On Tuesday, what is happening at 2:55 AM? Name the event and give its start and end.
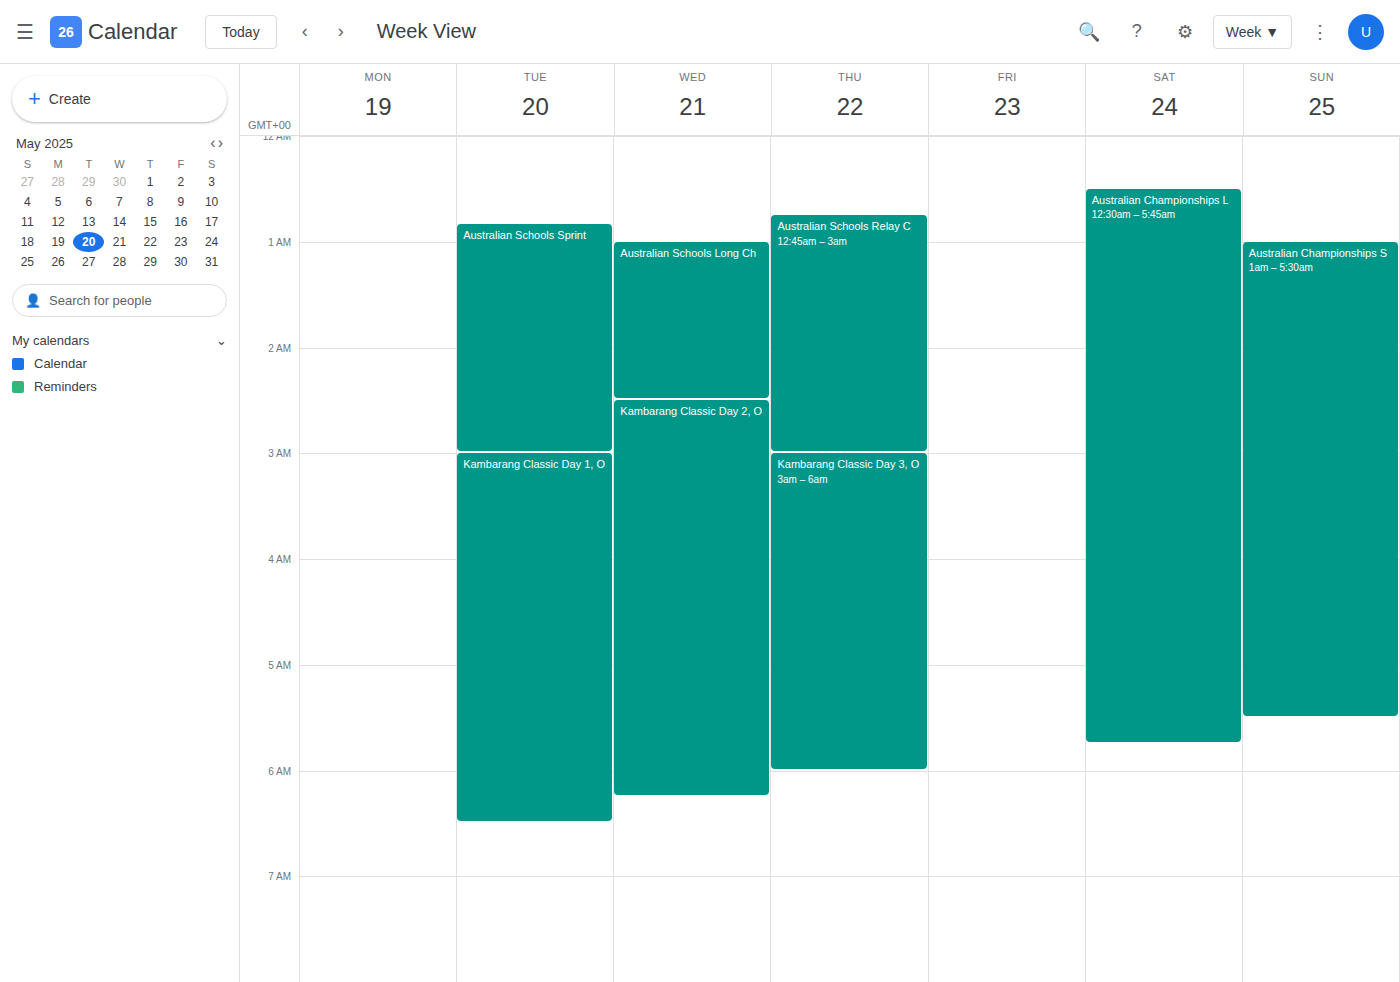
"Australian Schools Sprint", 12:50 AM to 3:00 AM